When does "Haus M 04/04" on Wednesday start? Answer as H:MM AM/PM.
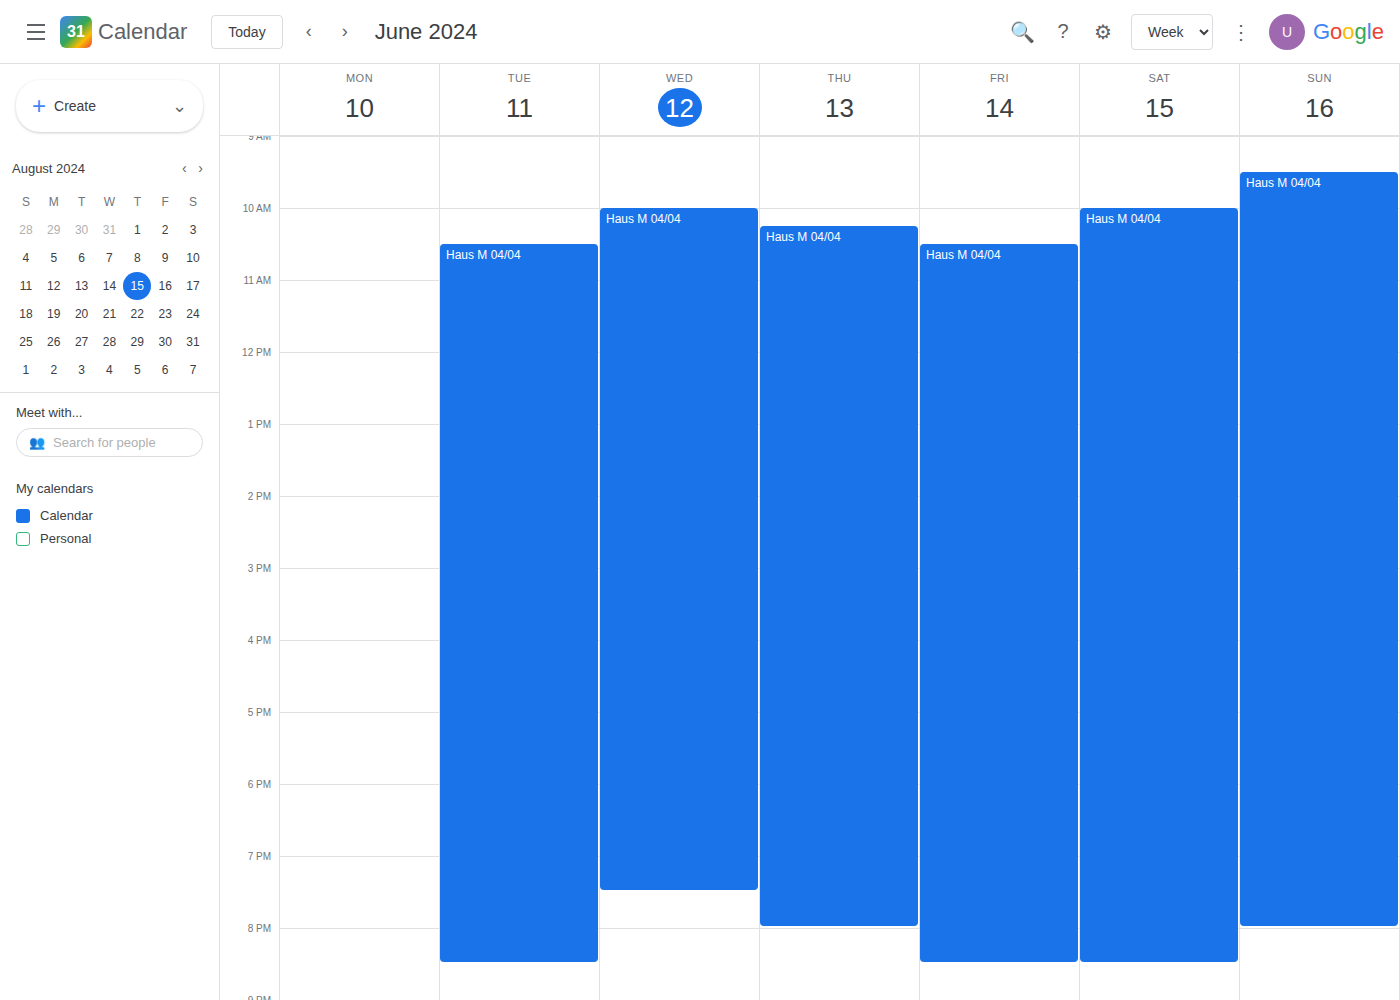
10:00 AM